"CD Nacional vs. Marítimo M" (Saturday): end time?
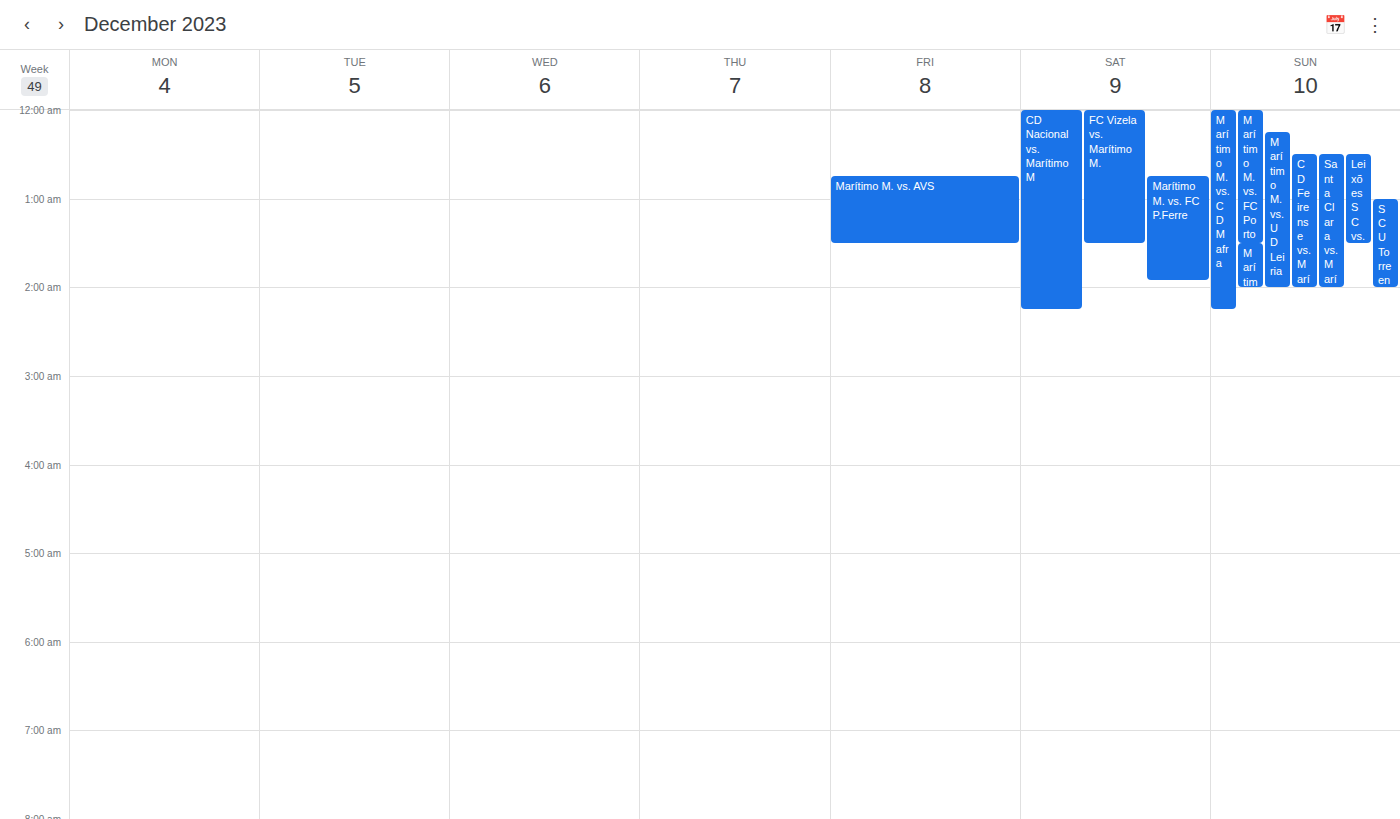
02:15